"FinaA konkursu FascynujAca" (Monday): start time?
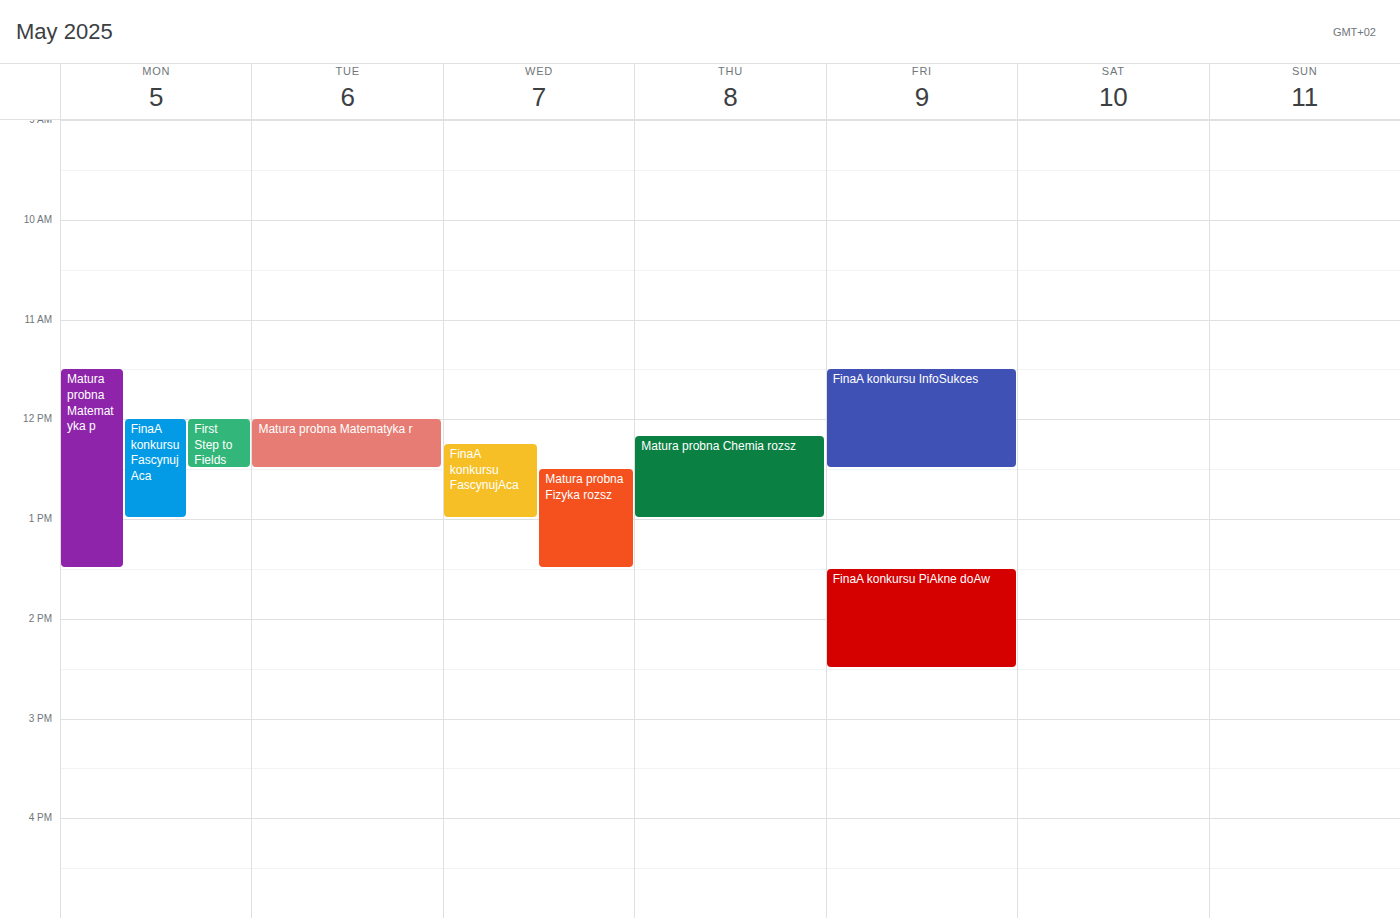
12:00